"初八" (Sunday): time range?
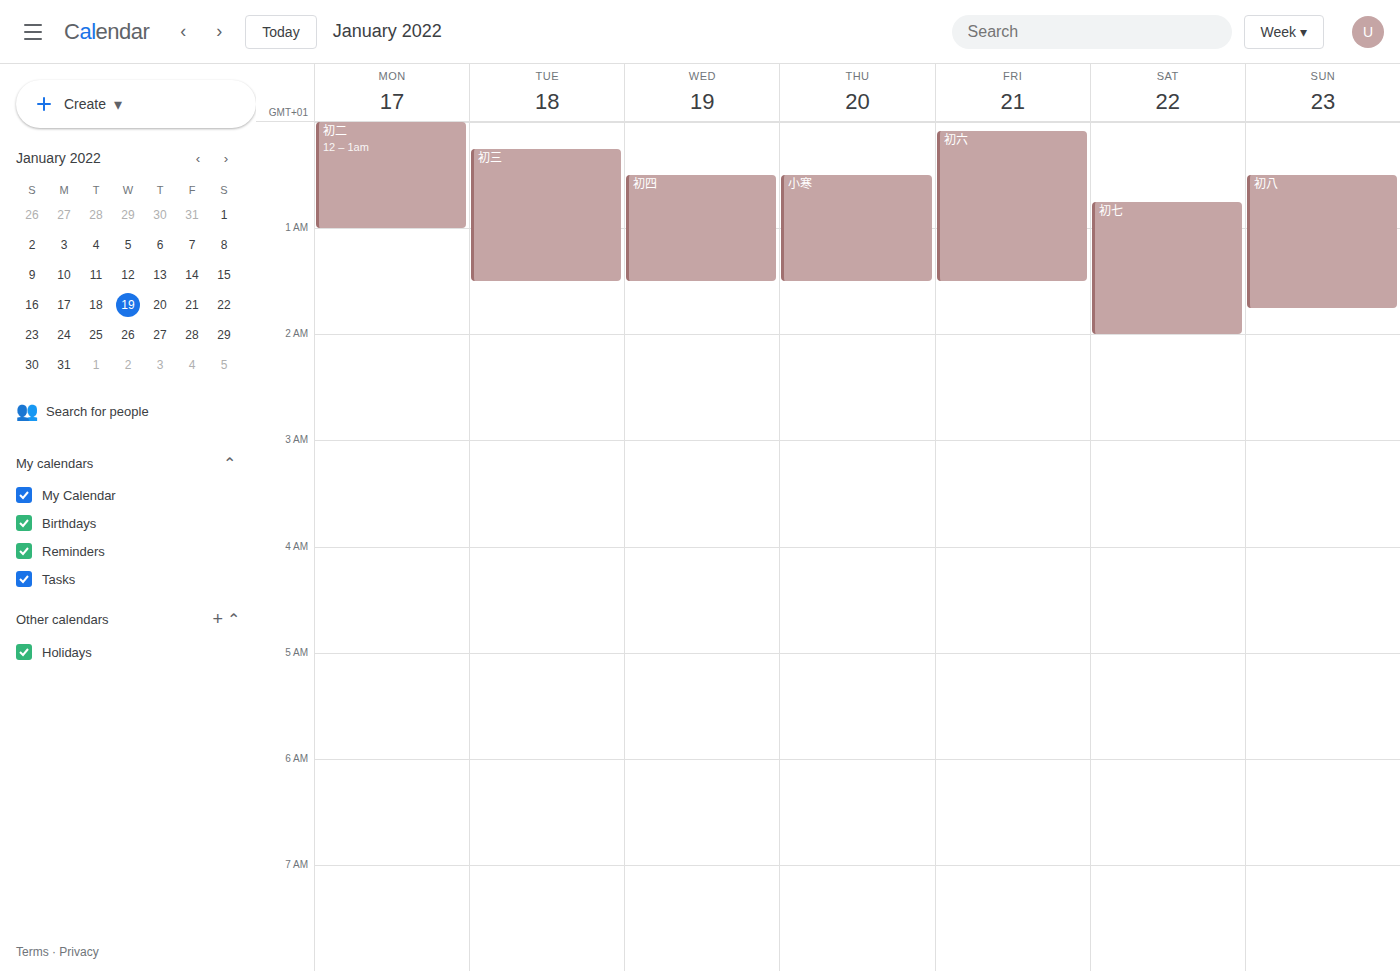
00:30 to 01:45